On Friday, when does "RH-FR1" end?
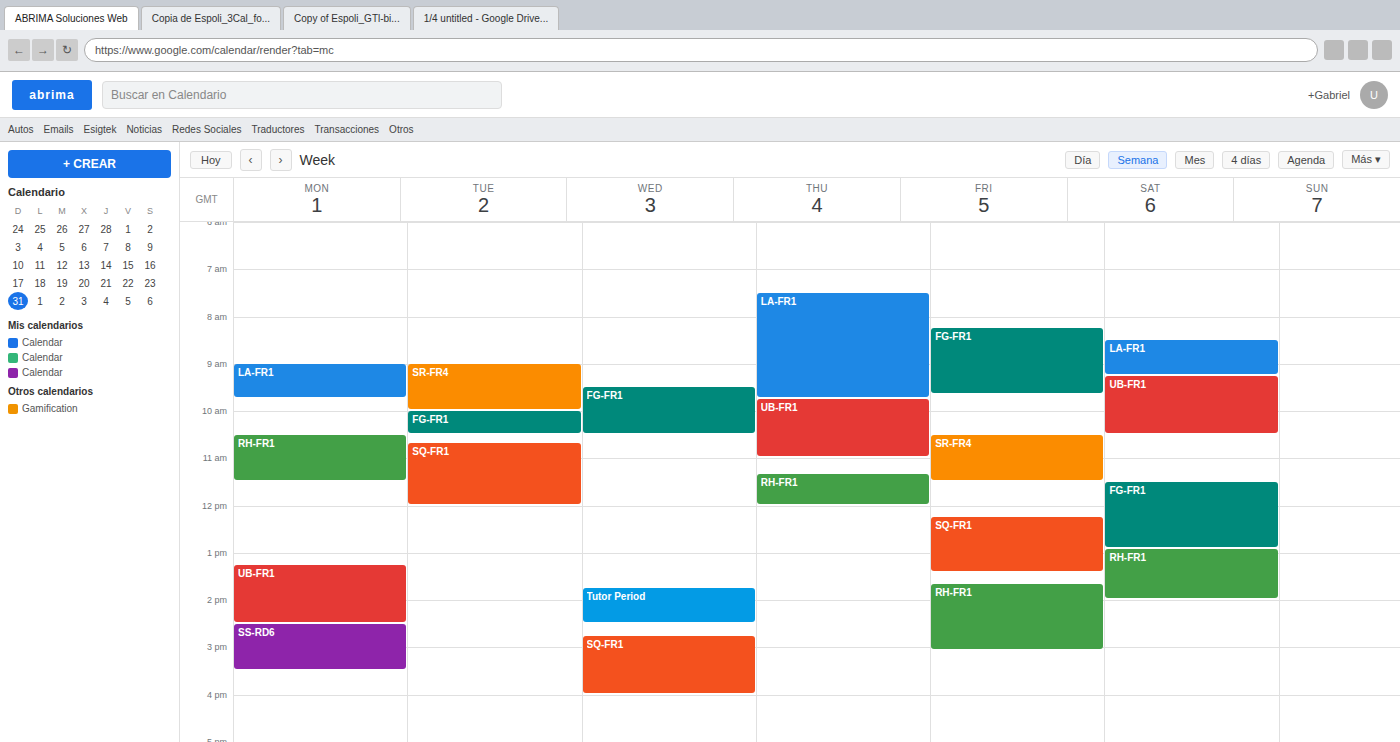
3:05 PM